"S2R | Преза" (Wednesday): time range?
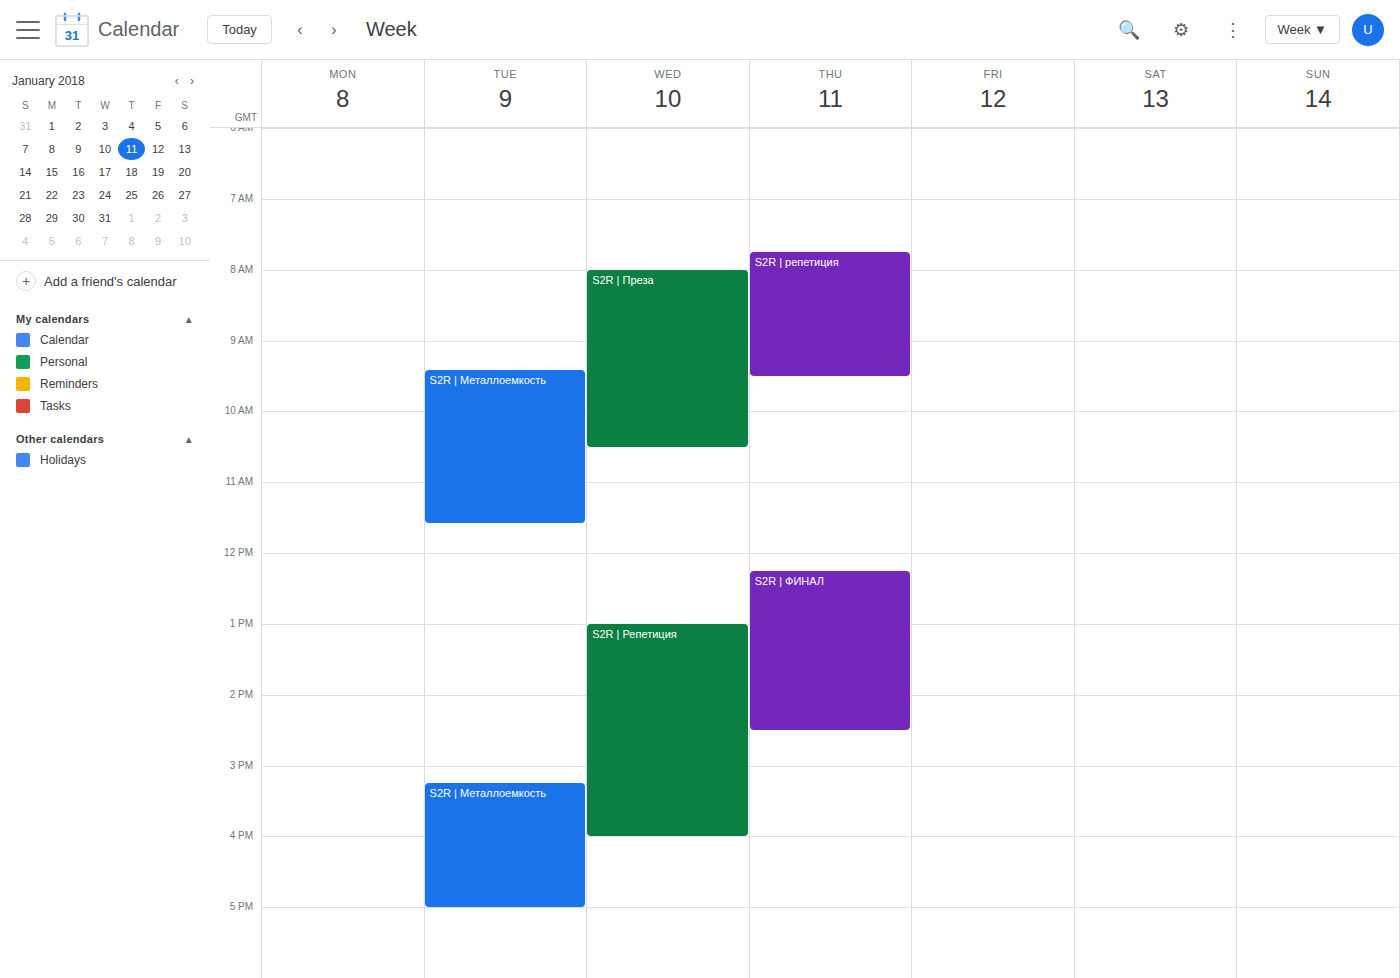
8:00 AM to 10:30 AM